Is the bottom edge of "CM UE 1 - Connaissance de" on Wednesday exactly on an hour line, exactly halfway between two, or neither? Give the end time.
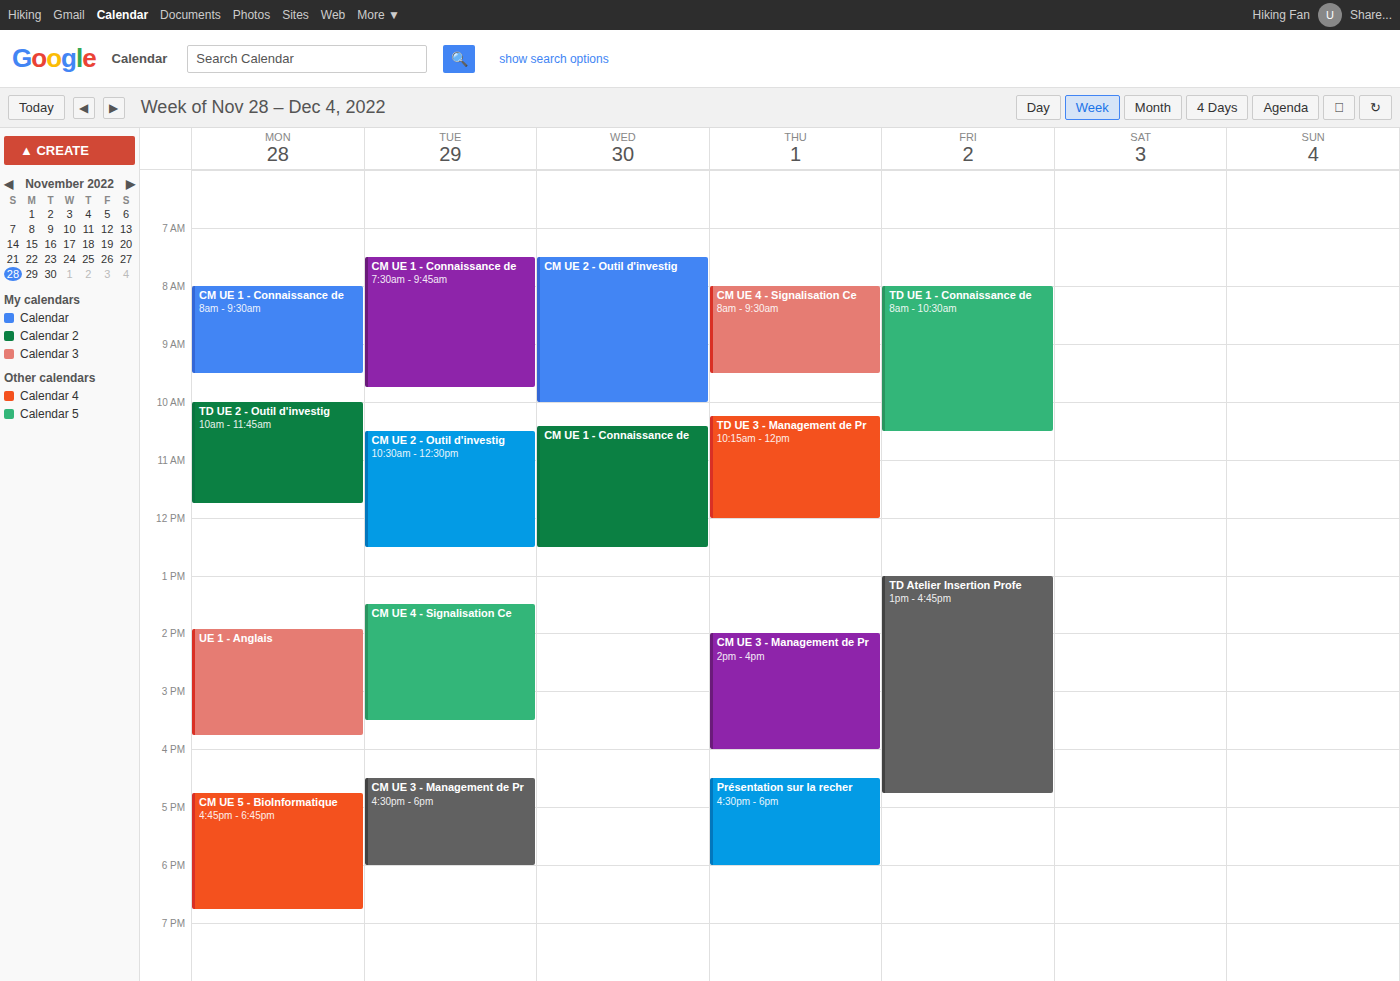
12:30 PM -- halfway between the 12 PM and 1 PM lines.